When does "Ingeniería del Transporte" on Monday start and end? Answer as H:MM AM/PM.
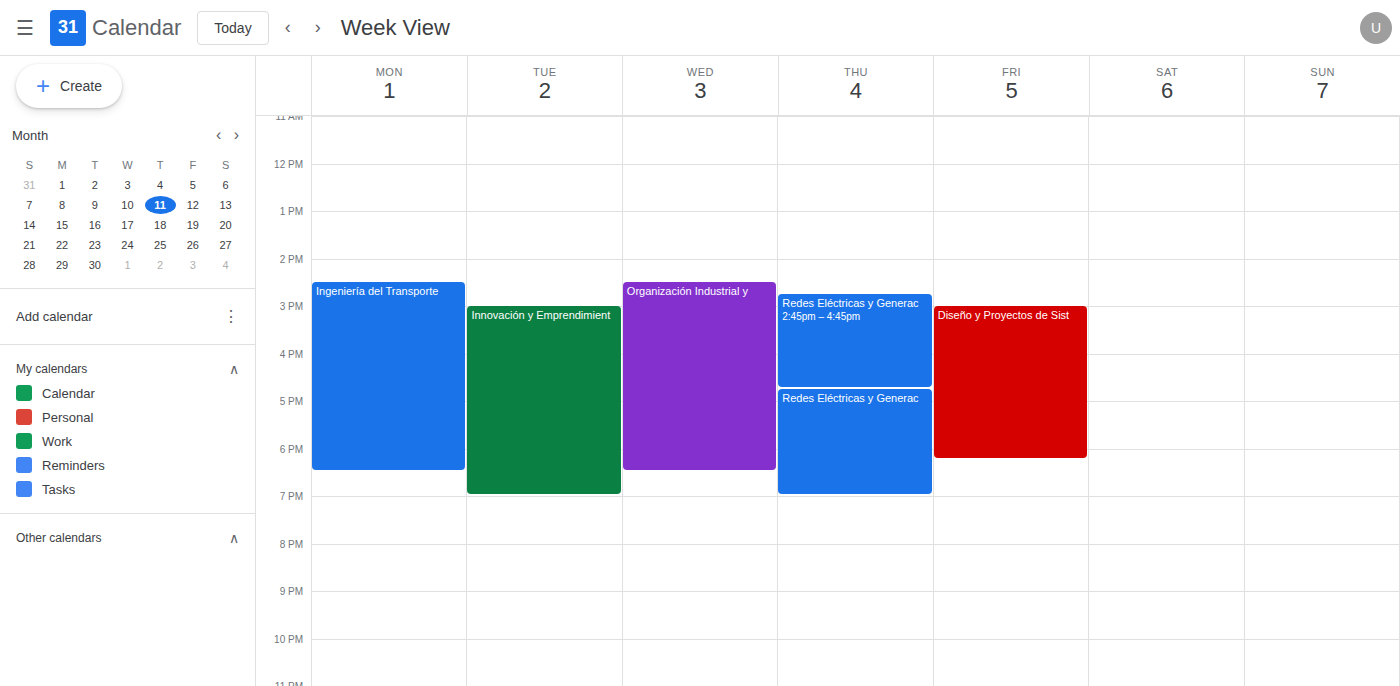
2:30 PM to 6:30 PM